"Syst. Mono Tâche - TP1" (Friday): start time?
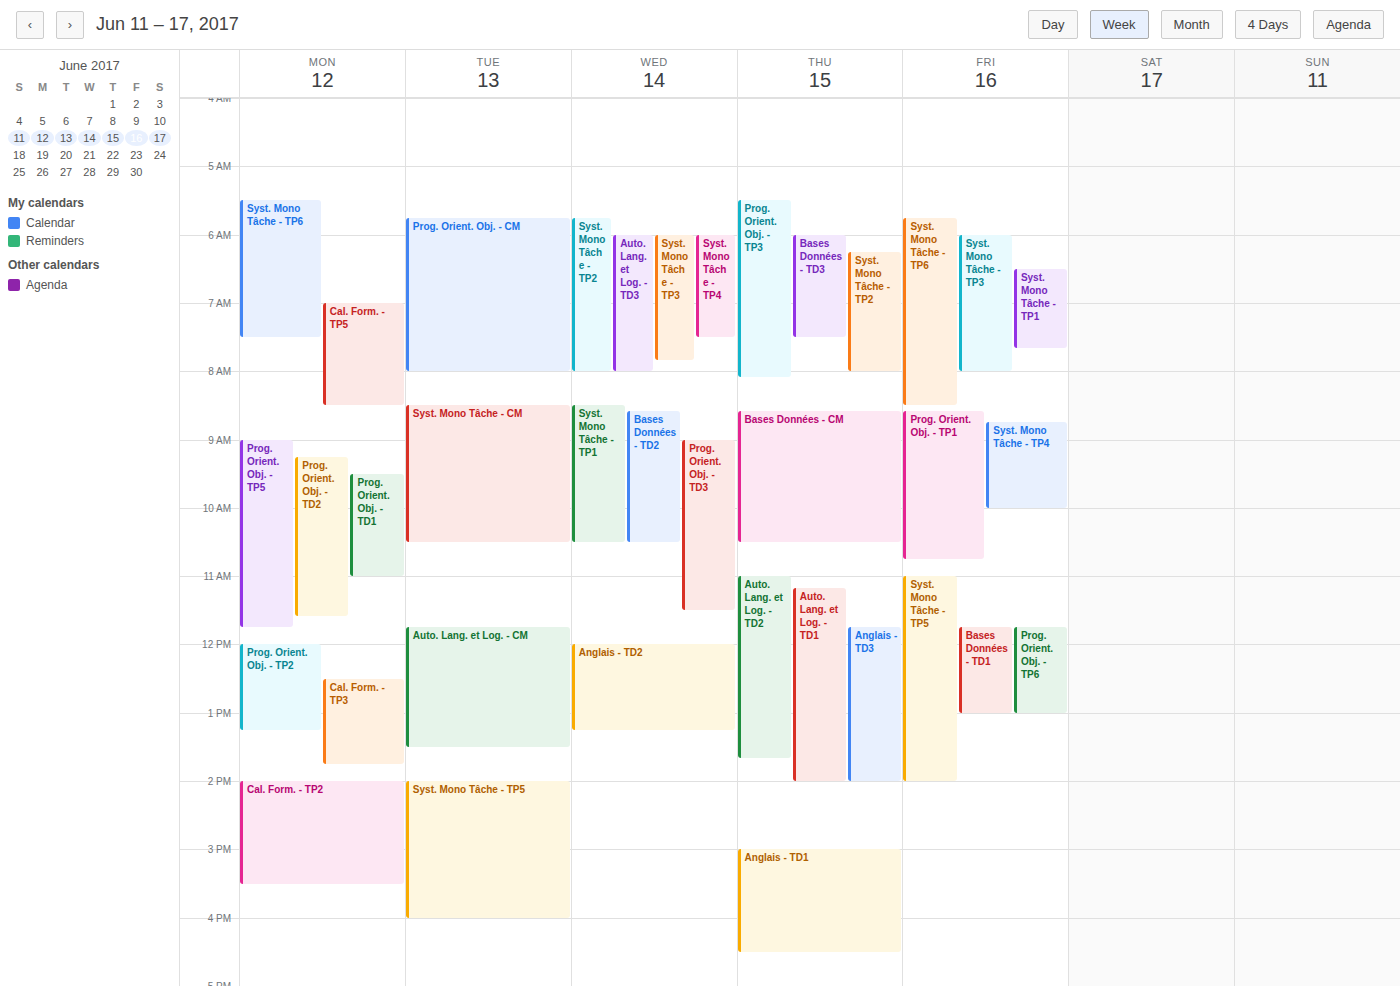
6:30 AM